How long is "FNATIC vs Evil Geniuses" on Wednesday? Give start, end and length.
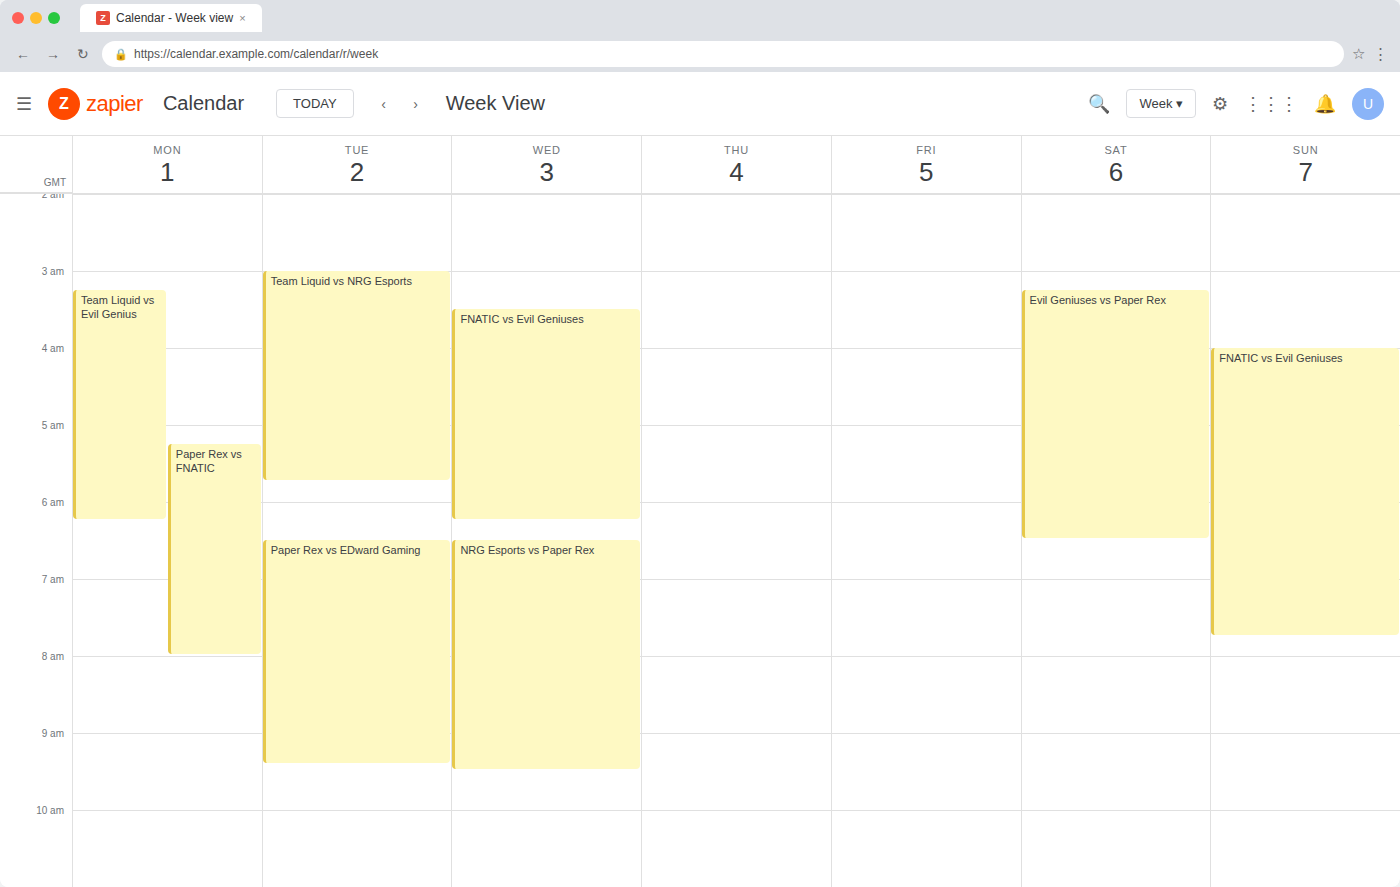
3:30 AM to 6:15 AM, 2 hours 45 minutes